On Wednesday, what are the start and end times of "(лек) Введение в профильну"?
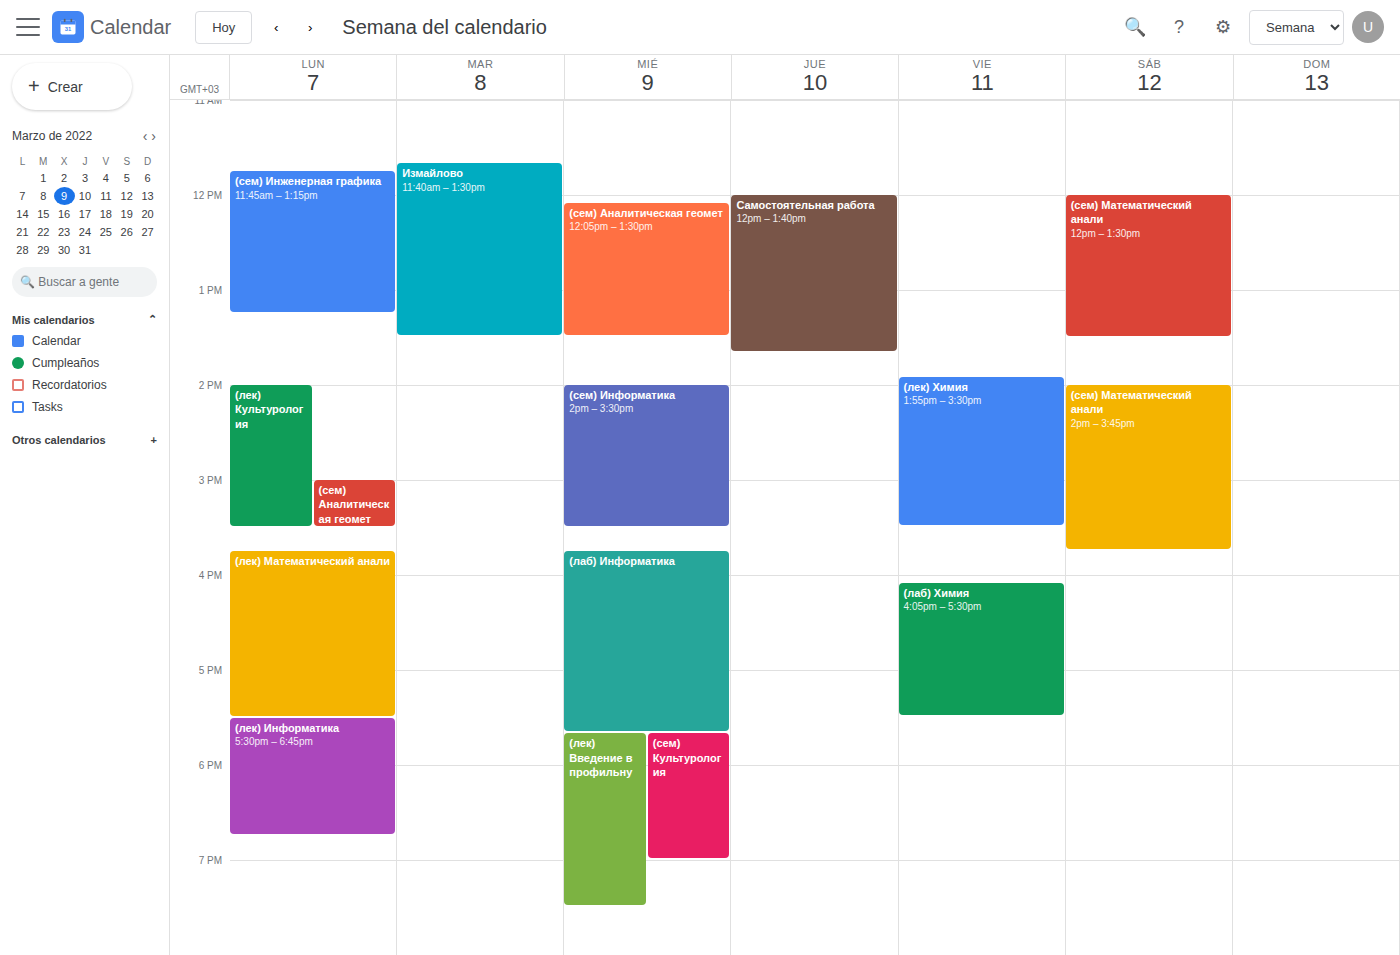
5:40 PM to 7:30 PM